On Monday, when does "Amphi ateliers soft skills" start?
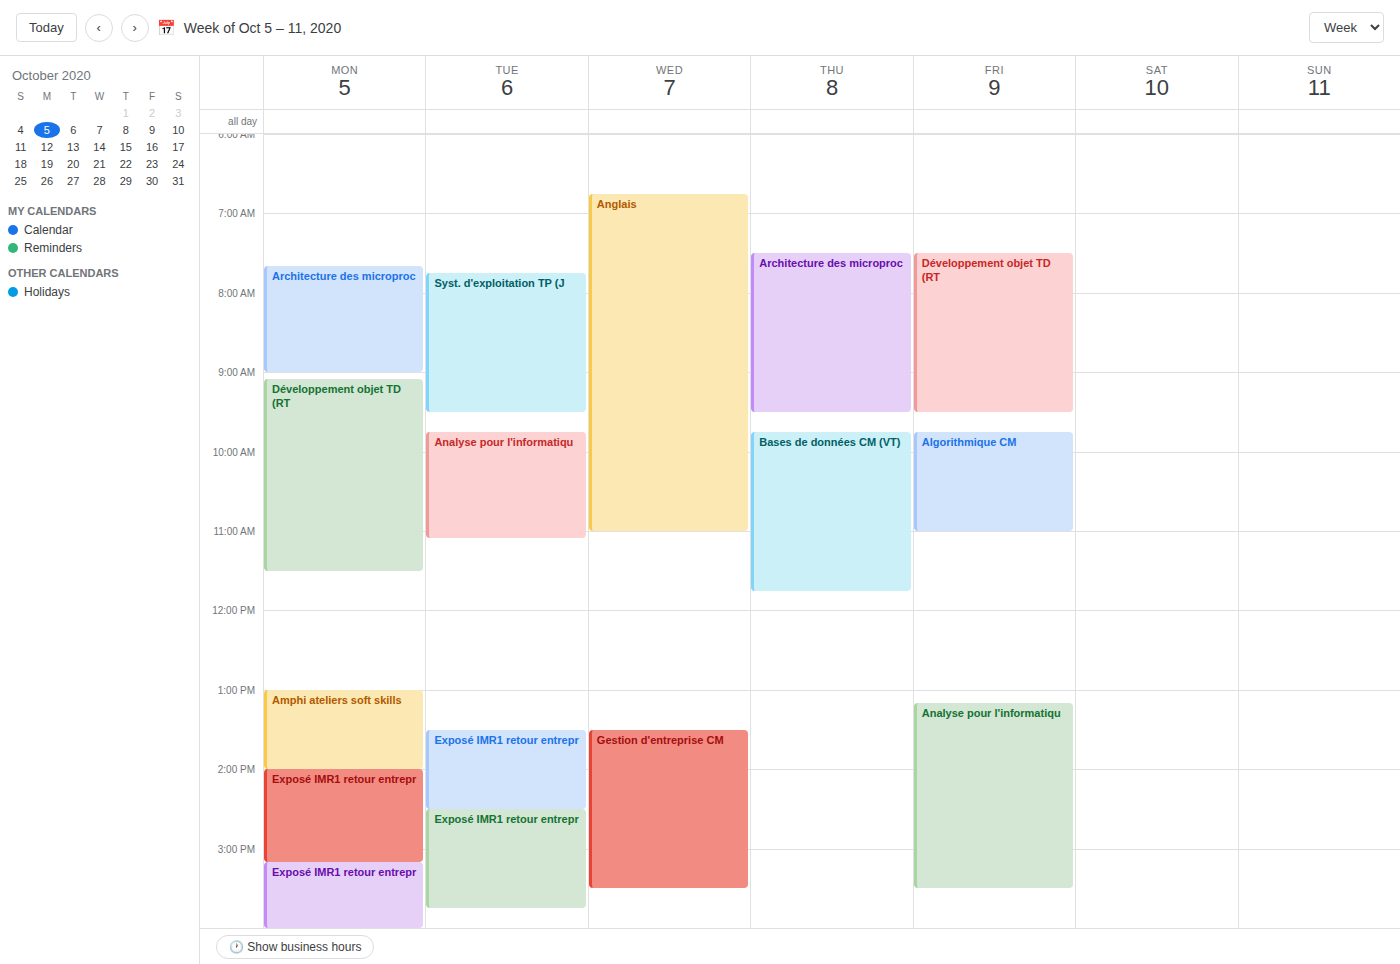
1:00 PM